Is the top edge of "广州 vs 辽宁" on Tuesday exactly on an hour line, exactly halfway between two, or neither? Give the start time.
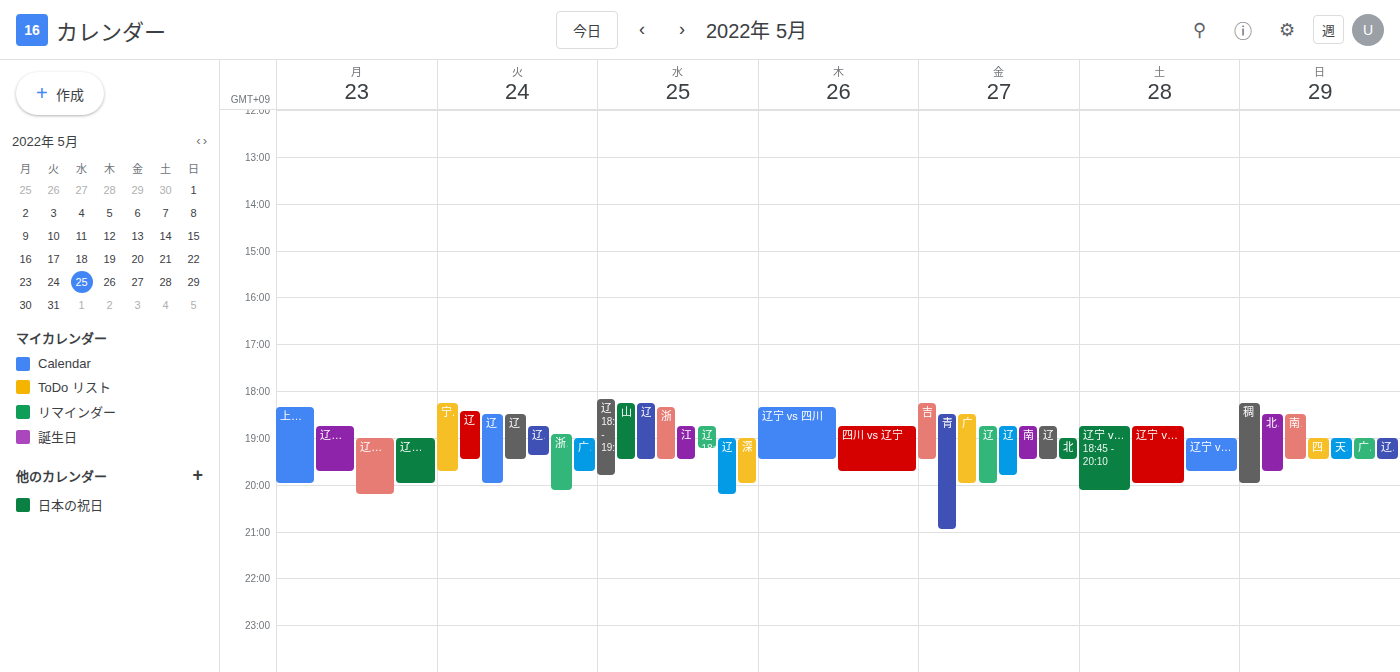
19:00 -- exactly on the 19:00 line.